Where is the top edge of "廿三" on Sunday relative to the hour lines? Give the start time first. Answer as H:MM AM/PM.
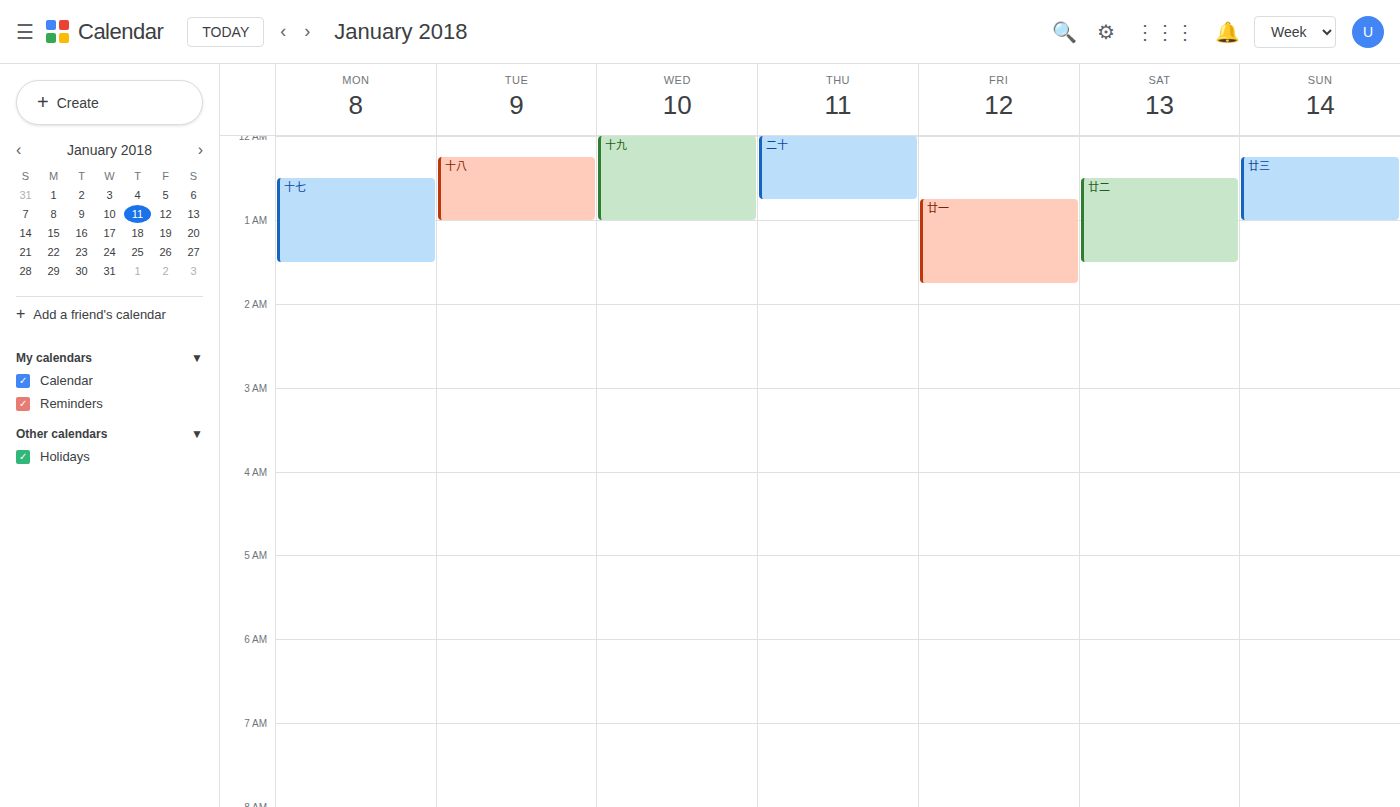
12:15 AM -- neither: a quarter of the way from the 12 AM line to the 1 AM line.